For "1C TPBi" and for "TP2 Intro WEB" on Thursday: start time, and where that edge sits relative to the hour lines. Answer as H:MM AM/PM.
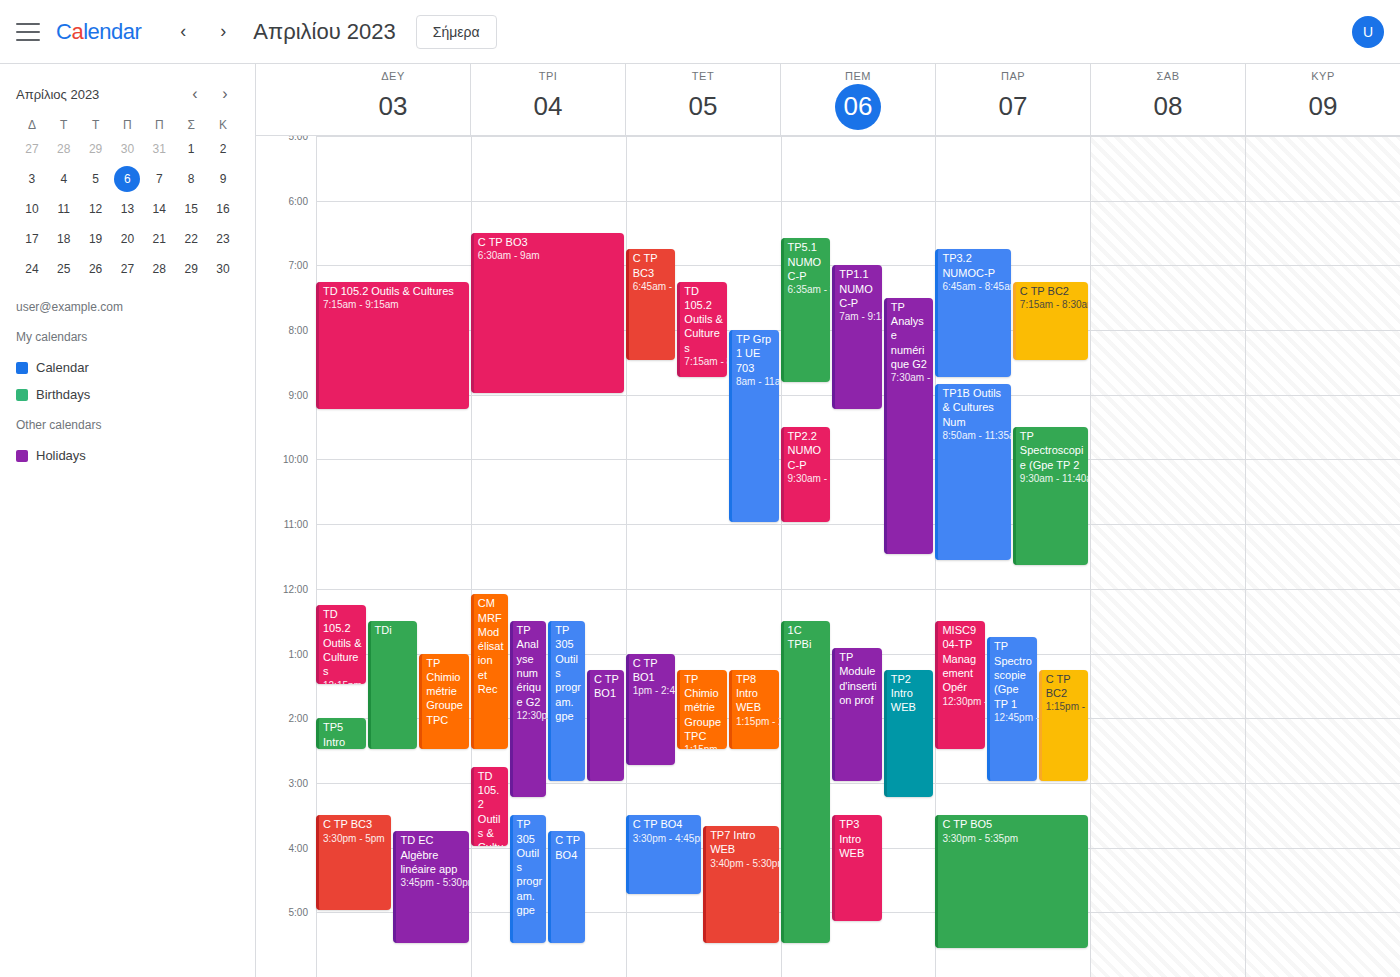
"1C TPBi": 12:30 PM, halfway between the 12 PM and 1 PM lines. "TP2 Intro WEB": 1:15 PM, neither: a quarter of the way from the 1 PM line to the 2 PM line.